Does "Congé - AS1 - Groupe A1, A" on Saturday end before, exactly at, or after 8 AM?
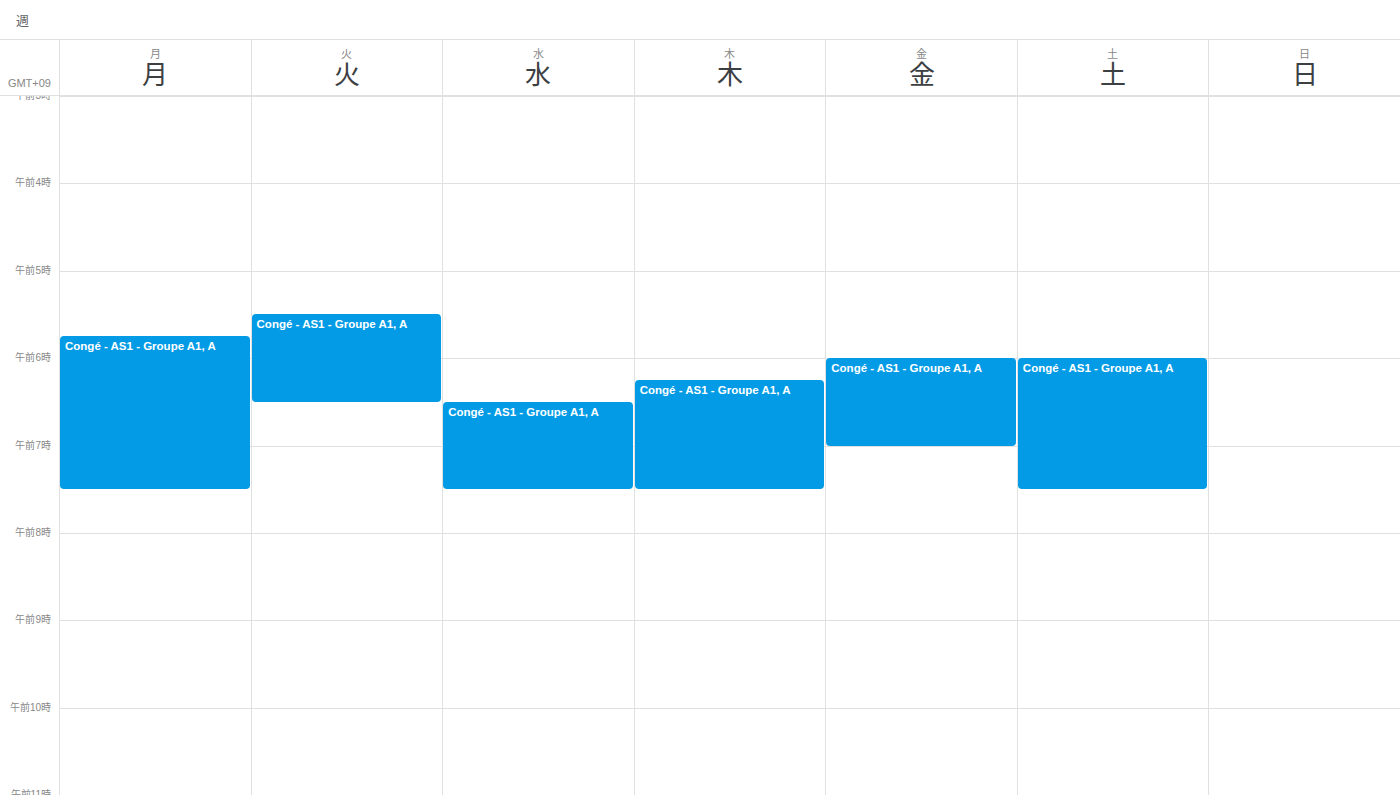
7:30 AM -- before 8 AM, 30 minutes above the 8 AM line.